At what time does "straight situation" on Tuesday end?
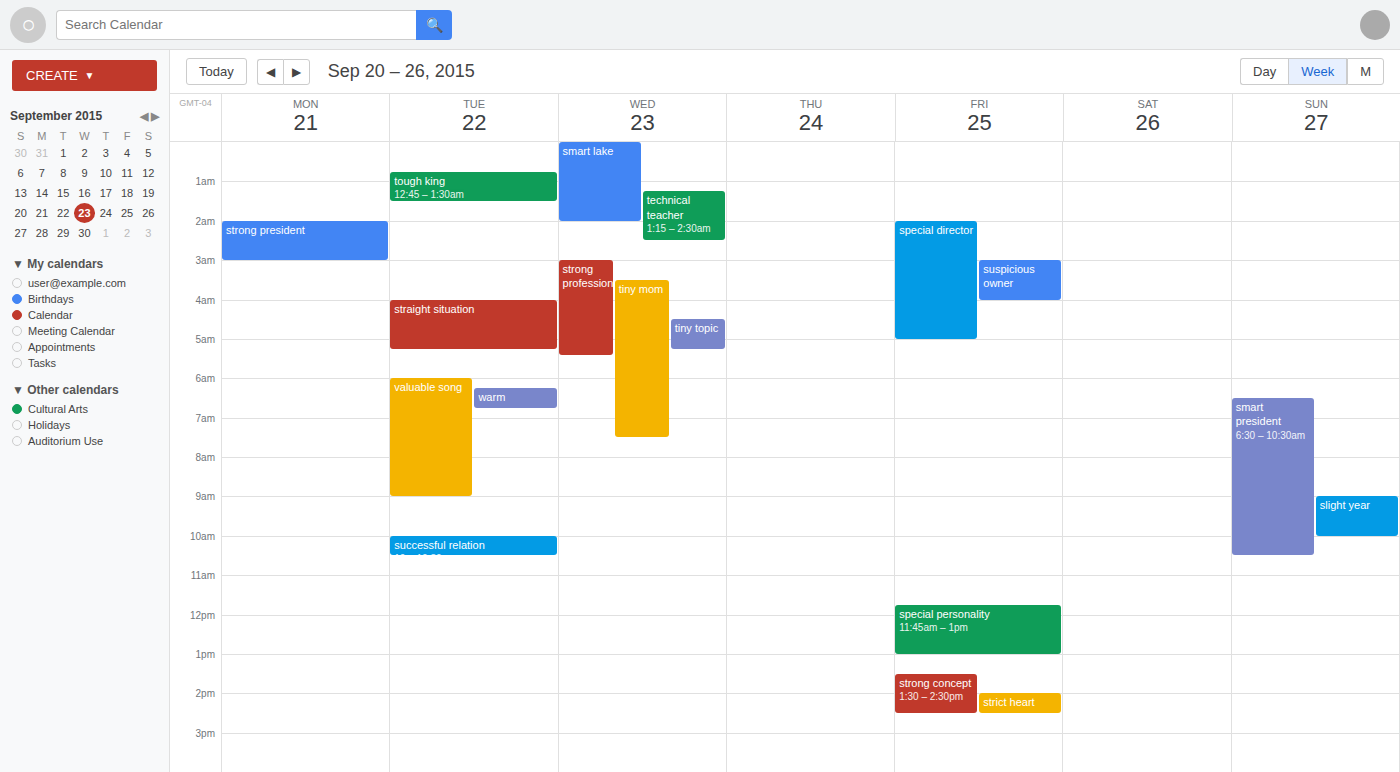
5:15 AM